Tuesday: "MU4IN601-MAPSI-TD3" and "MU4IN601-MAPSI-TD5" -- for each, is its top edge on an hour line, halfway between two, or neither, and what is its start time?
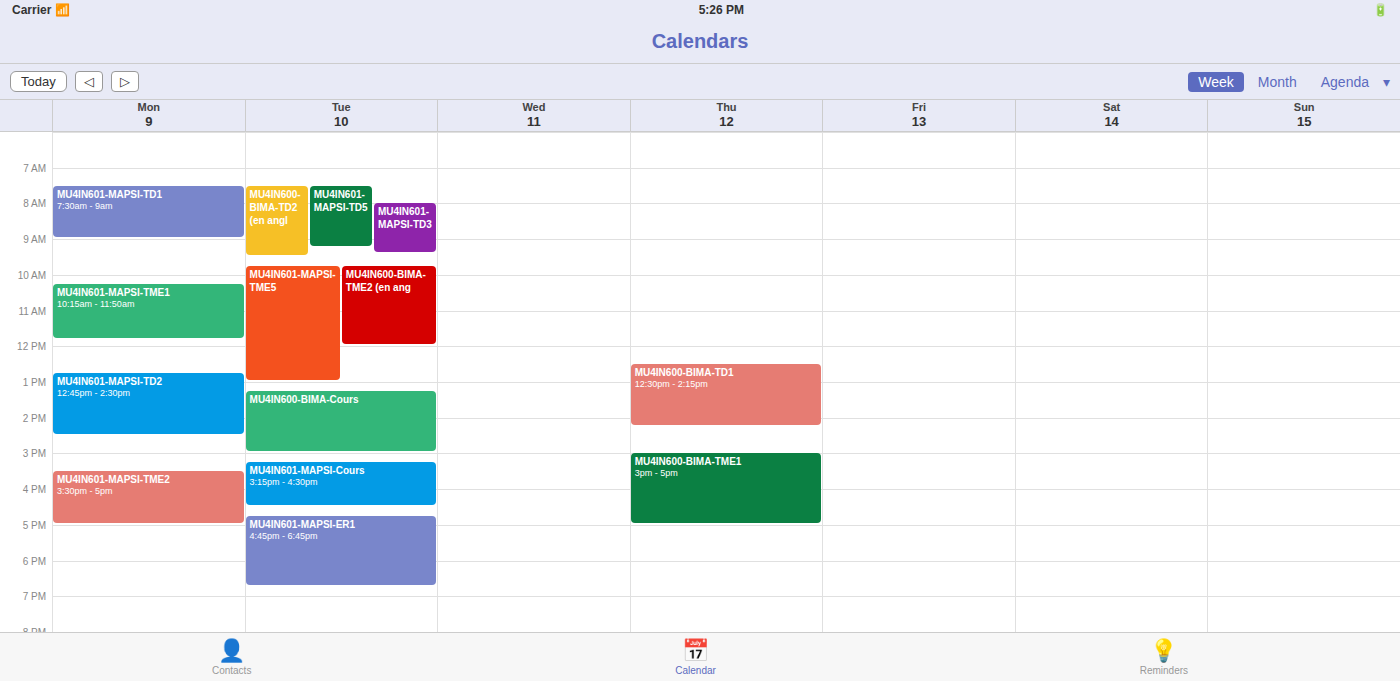
"MU4IN601-MAPSI-TD3": 8:00 AM, exactly on the 8 AM line. "MU4IN601-MAPSI-TD5": 7:30 AM, halfway between the 7 AM and 8 AM lines.